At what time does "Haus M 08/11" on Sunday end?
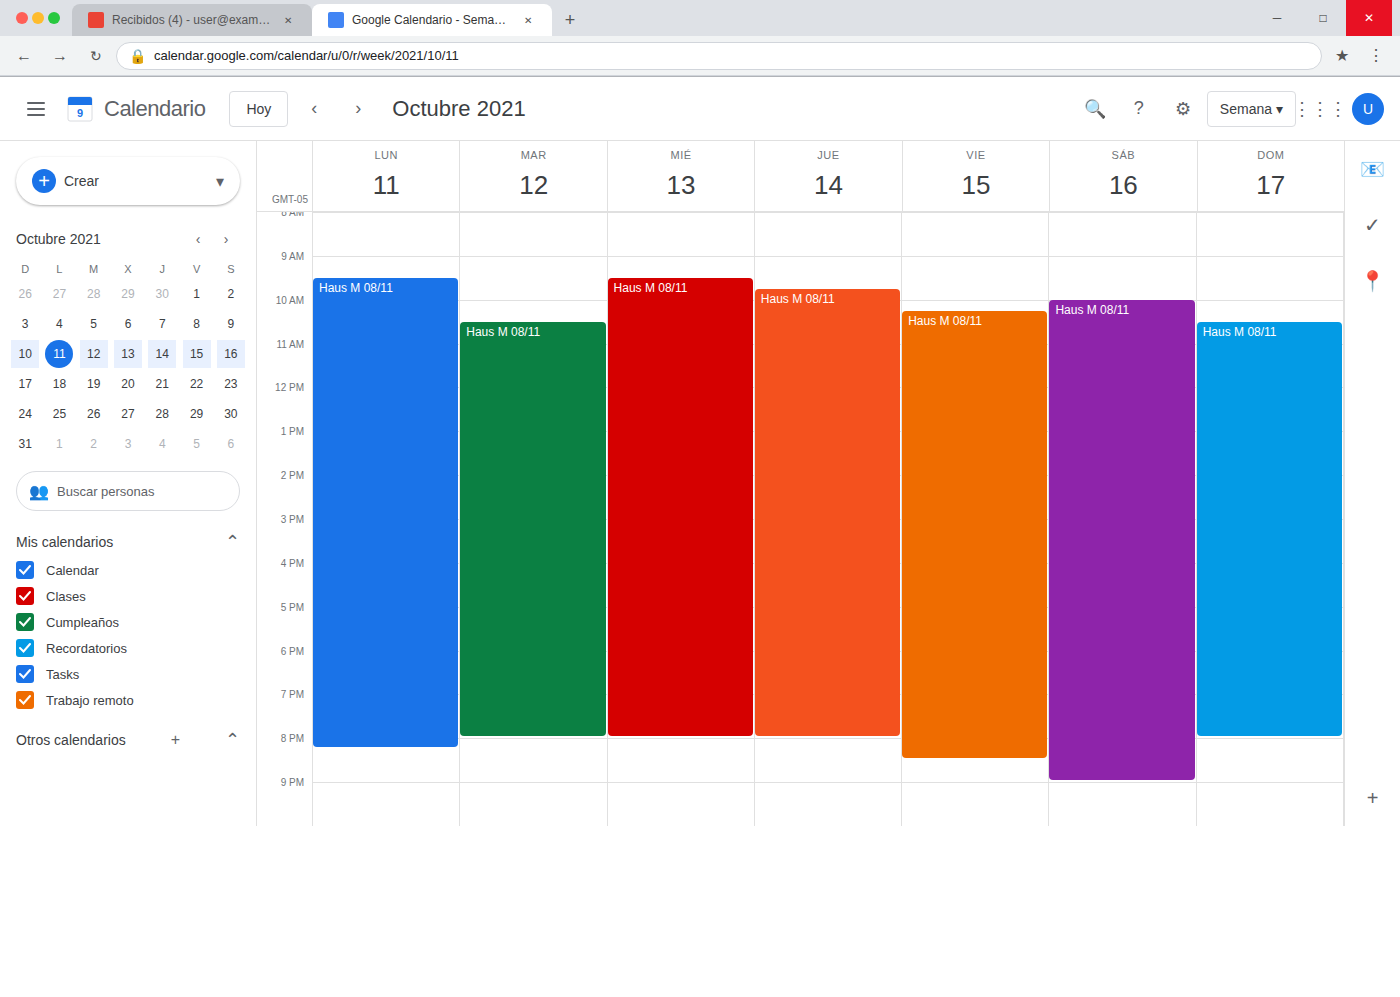
8:00 PM